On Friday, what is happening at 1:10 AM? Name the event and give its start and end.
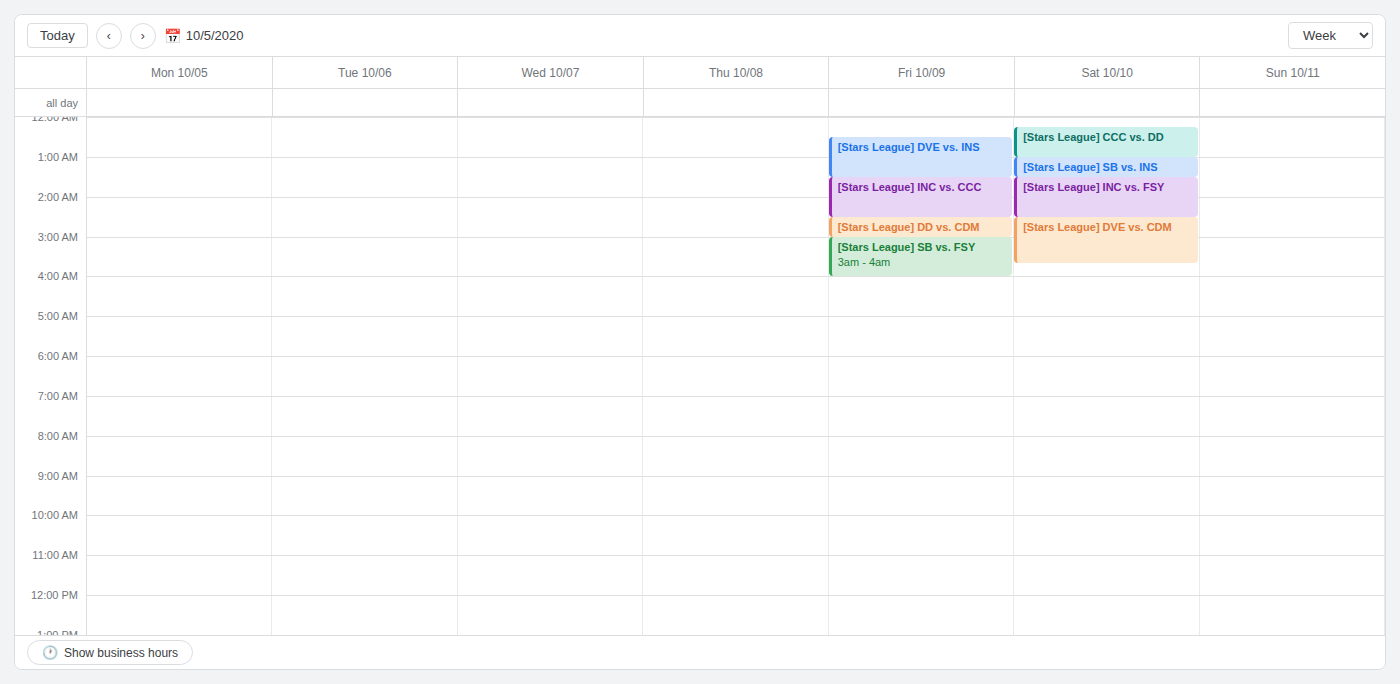
"[Stars League] DVE vs. INS", 12:30 AM to 1:30 AM